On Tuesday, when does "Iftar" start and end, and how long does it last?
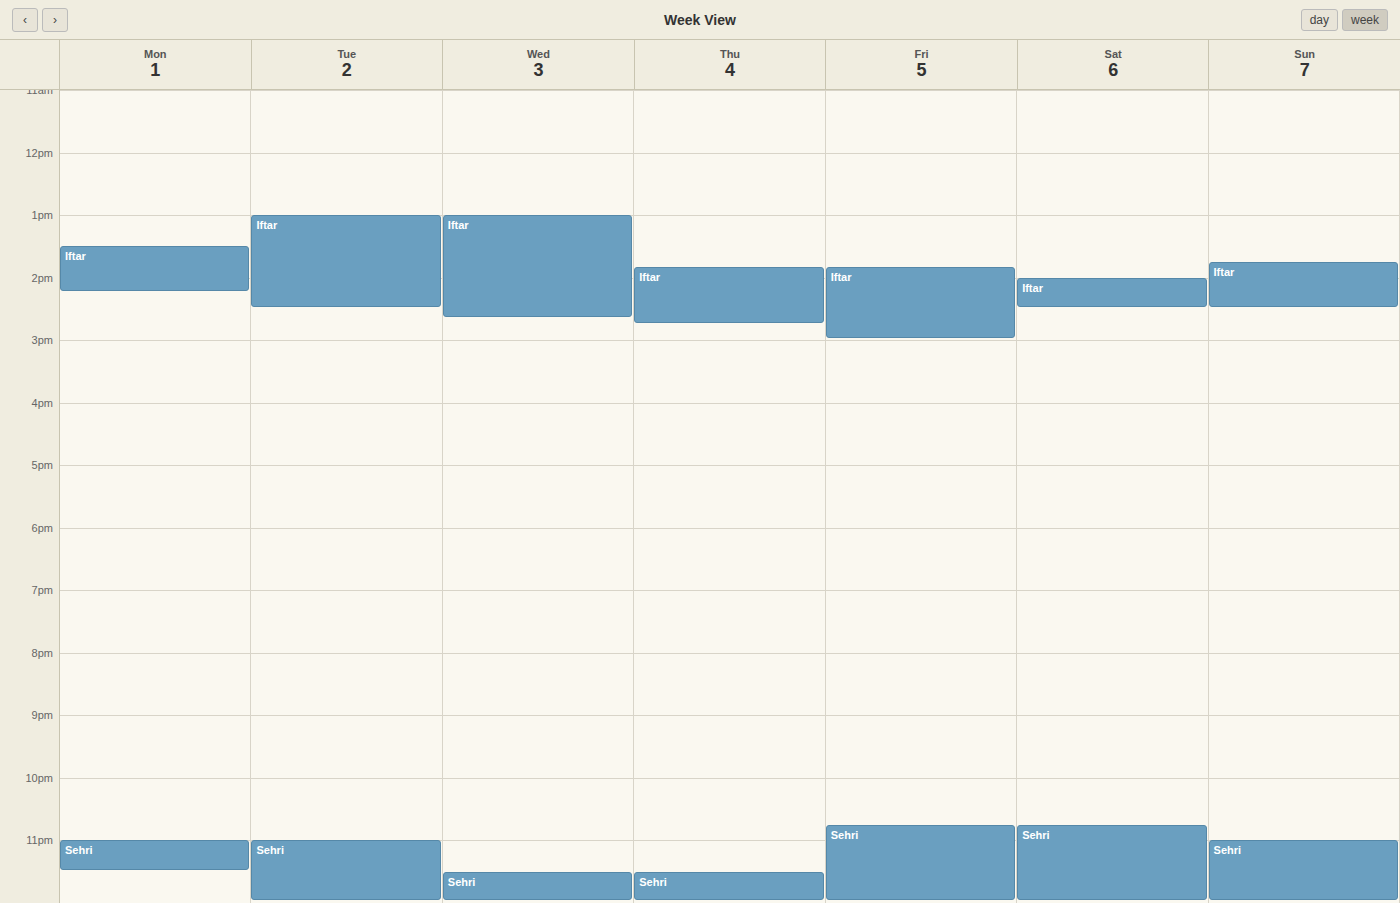
1:00 PM to 2:30 PM, 1 hour 30 minutes